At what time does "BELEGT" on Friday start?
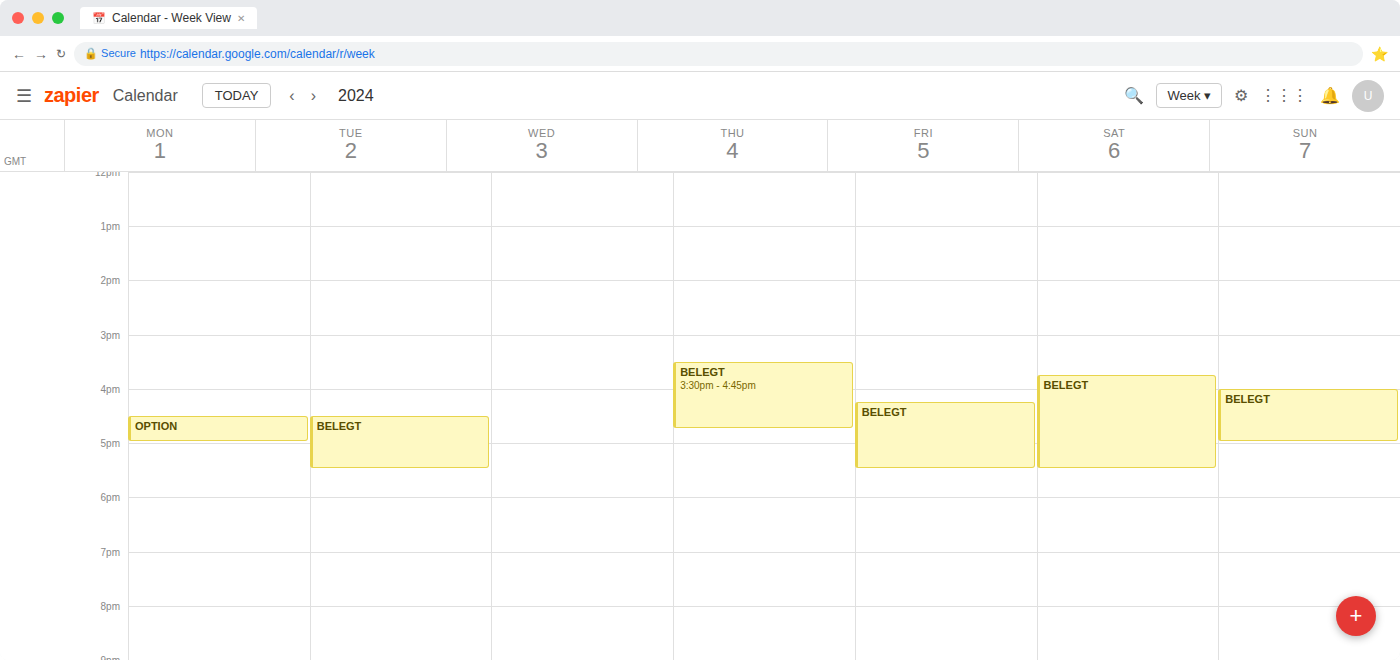
4:15 PM